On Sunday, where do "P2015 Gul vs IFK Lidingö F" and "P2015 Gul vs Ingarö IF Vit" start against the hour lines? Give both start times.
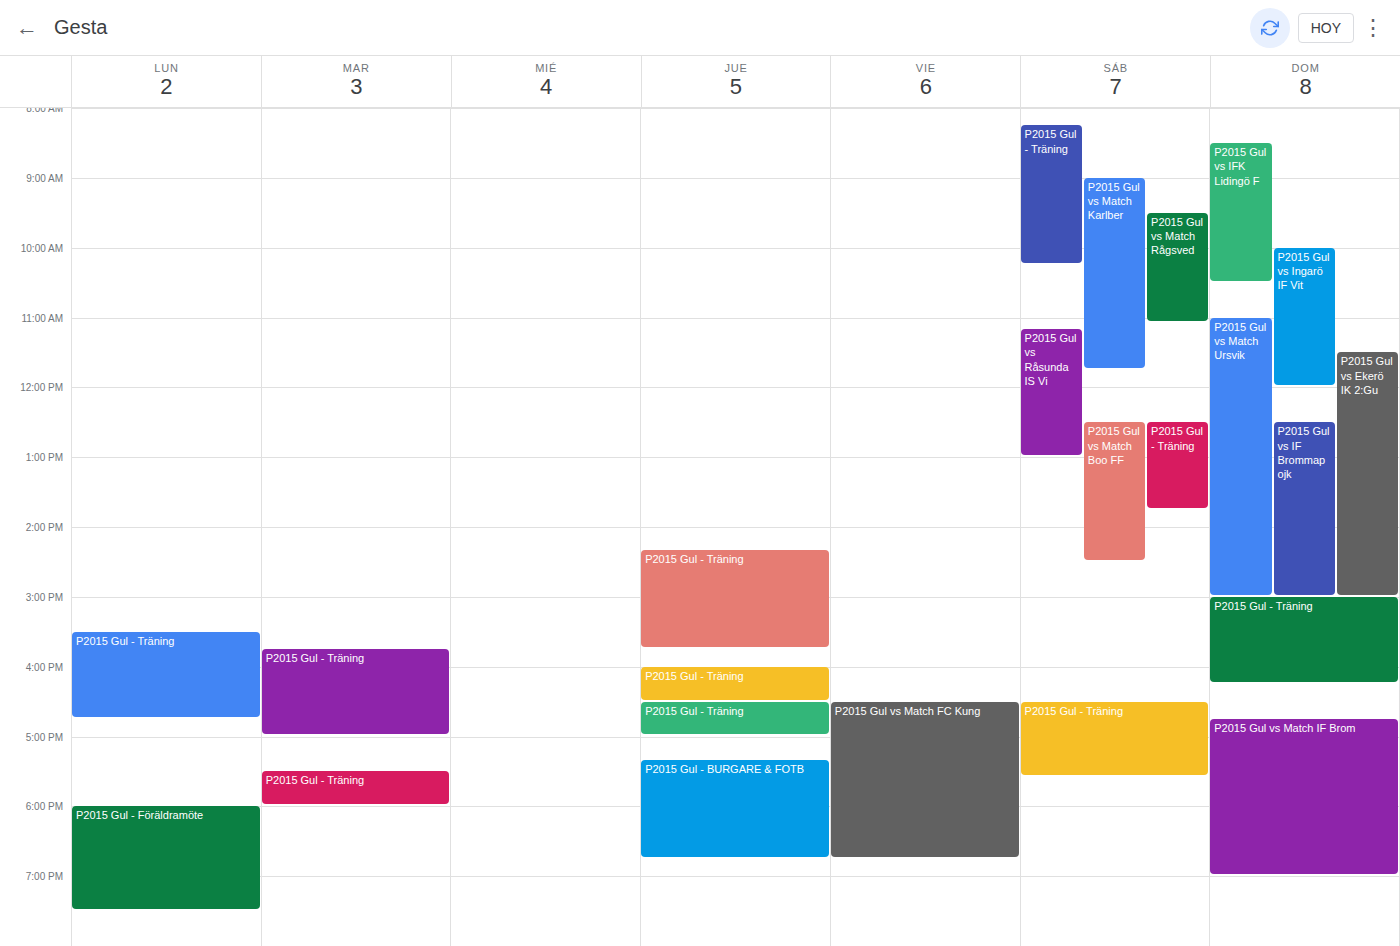
"P2015 Gul vs IFK Lidingö F": 8:30 AM, halfway between the 8 AM and 9 AM lines. "P2015 Gul vs Ingarö IF Vit": 10:00 AM, exactly on the 10 AM line.